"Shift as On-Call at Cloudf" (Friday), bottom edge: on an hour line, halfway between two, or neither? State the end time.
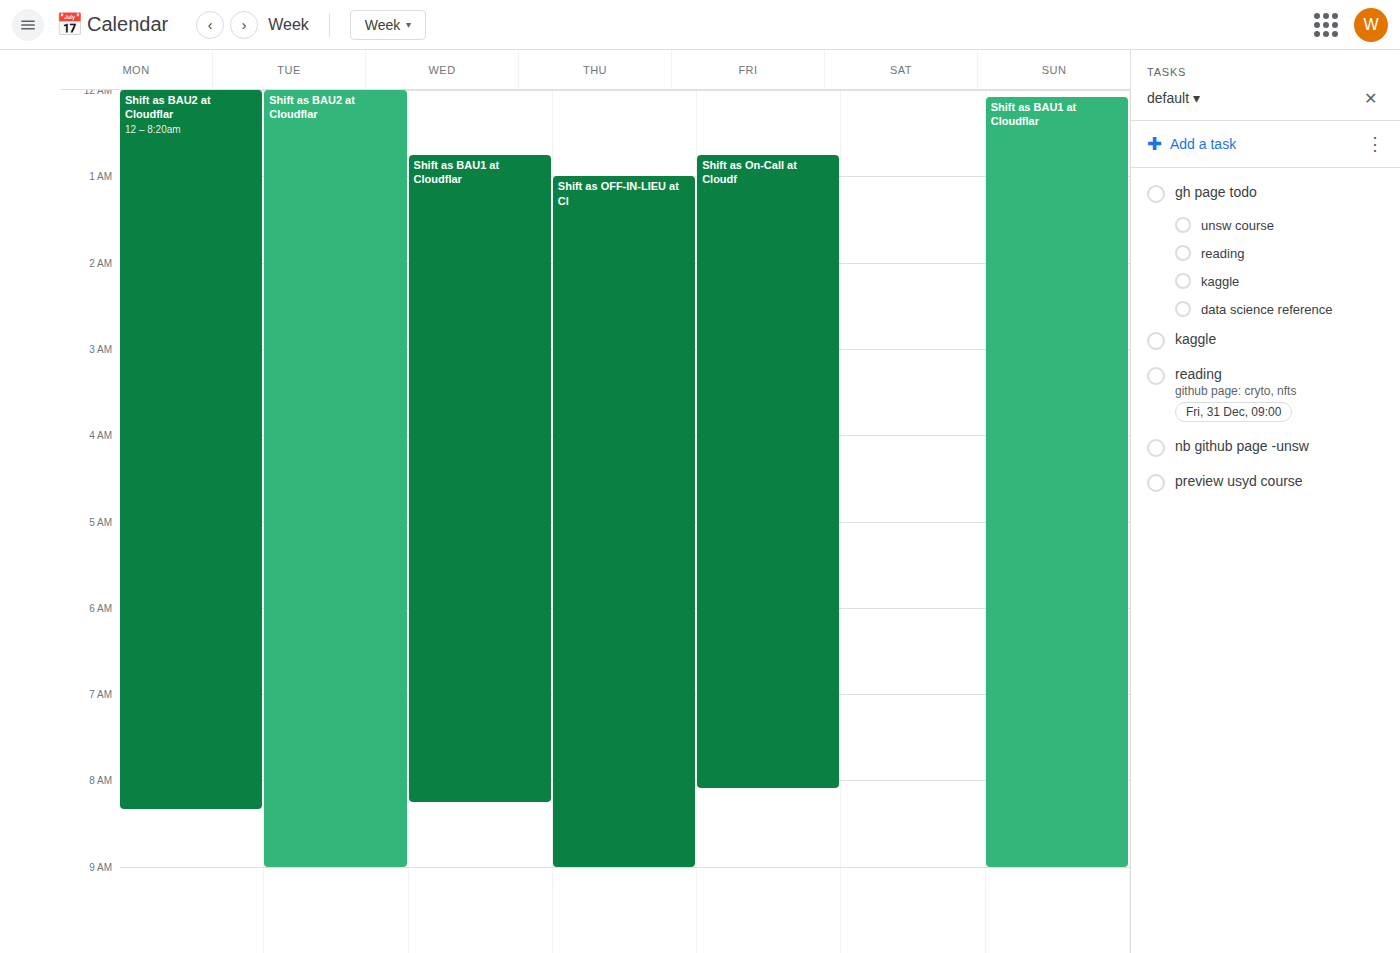
8:05 AM -- neither: 5 minutes below the 8 AM line and 55 minutes above the 9 AM line.